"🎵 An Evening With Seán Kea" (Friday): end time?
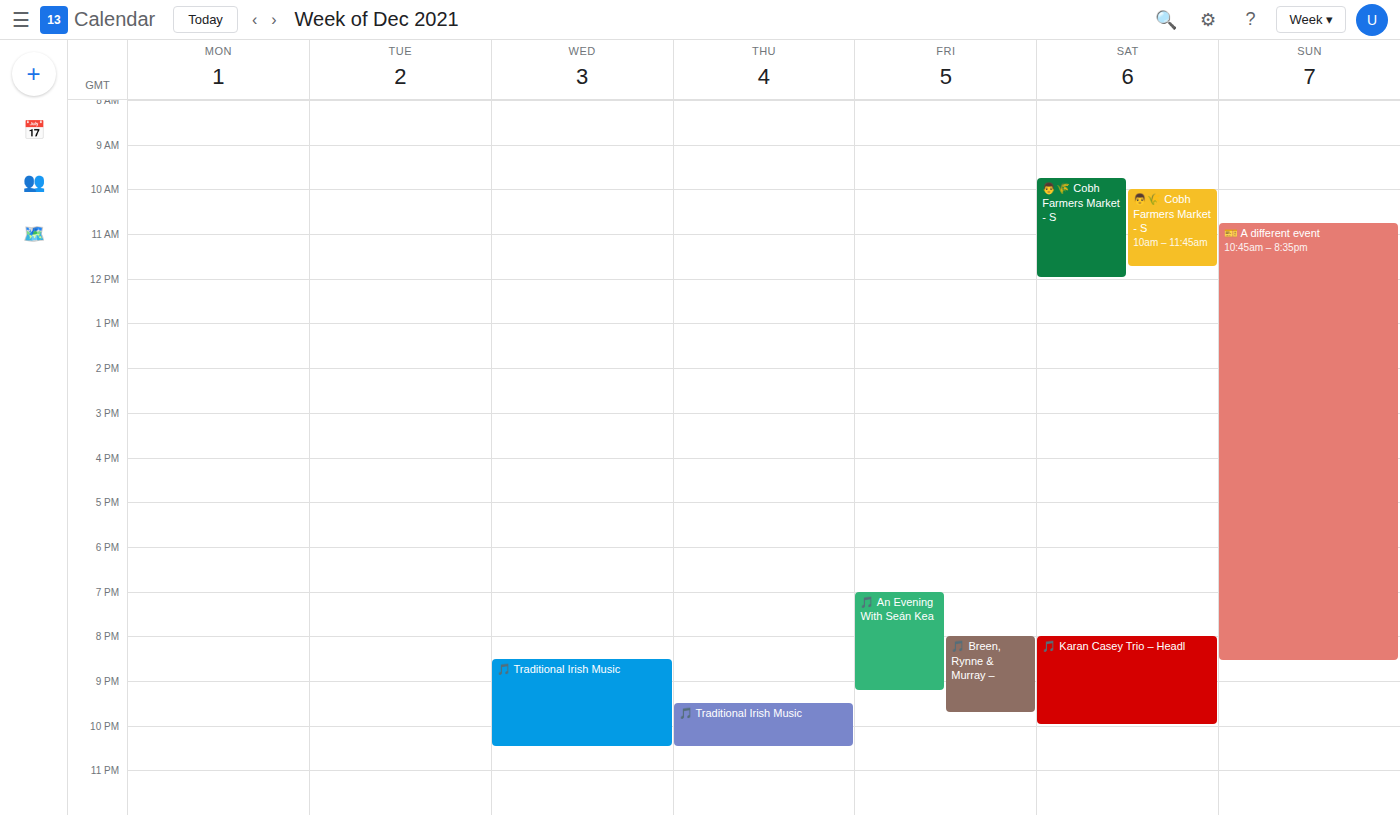
9:15 PM